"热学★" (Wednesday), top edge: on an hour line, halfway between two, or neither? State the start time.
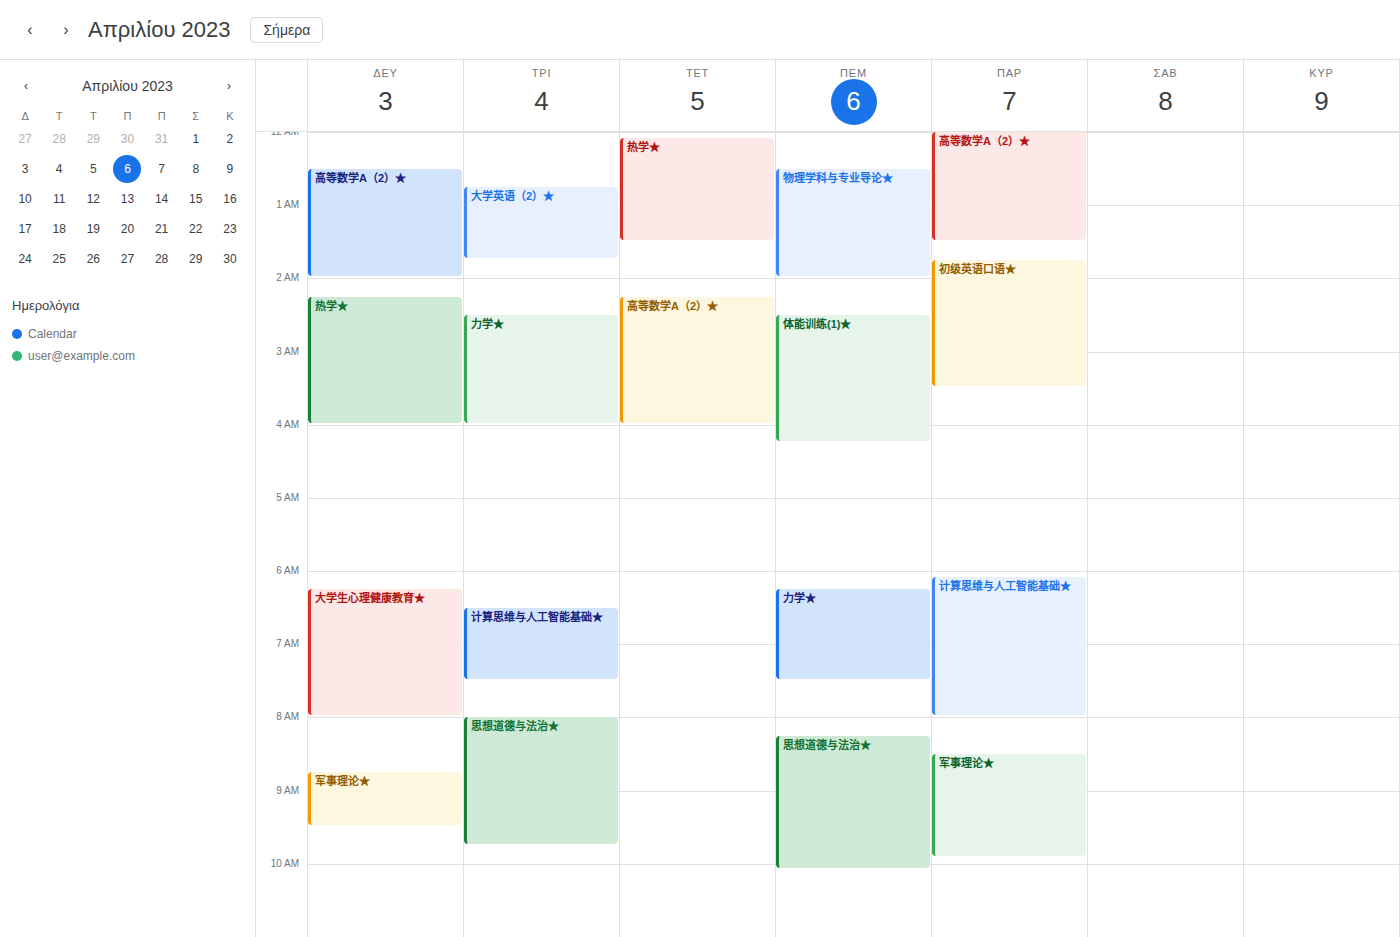
12:05 AM -- neither: 5 minutes below the 12 AM line and 55 minutes above the 1 AM line.